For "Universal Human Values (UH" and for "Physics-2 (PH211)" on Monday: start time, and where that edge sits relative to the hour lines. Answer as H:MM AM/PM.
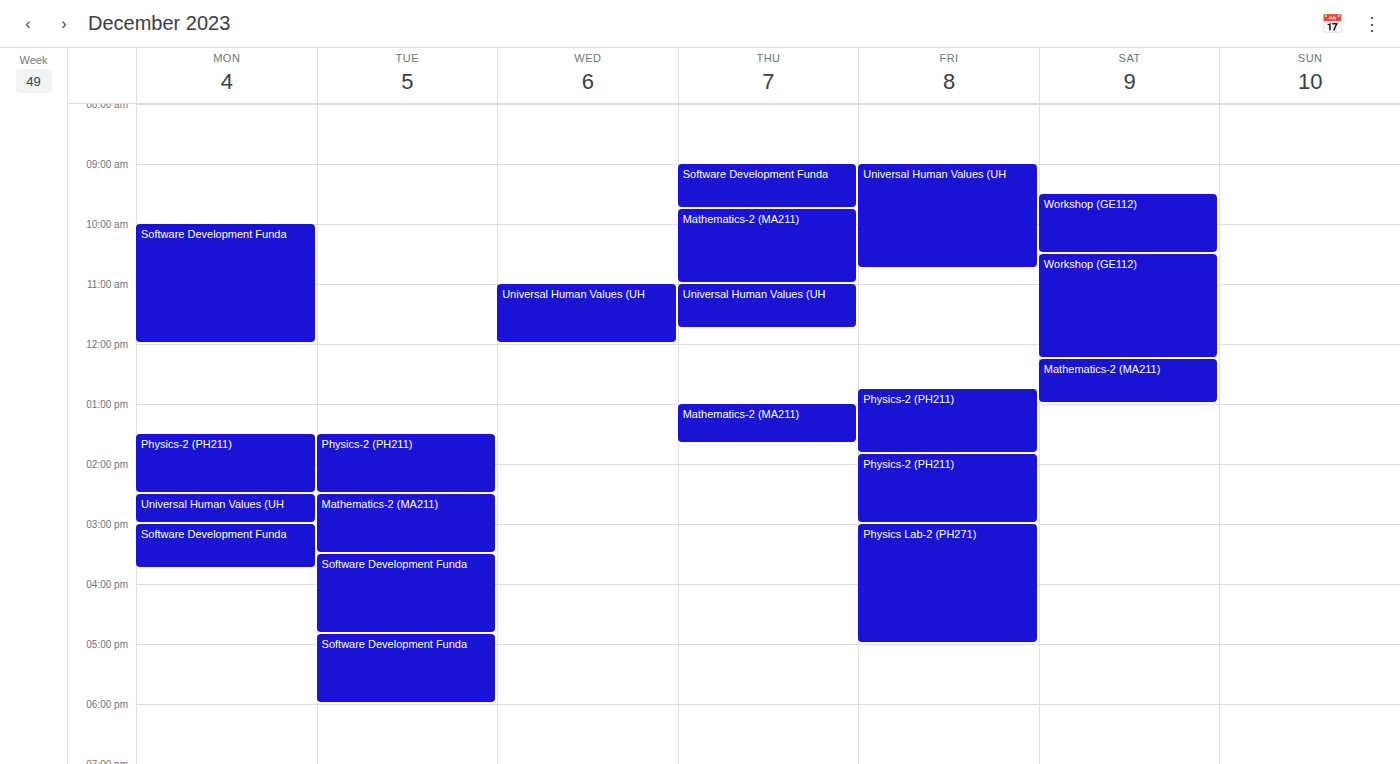
"Universal Human Values (UH": 2:30 PM, halfway between the 2 PM and 3 PM lines. "Physics-2 (PH211)": 1:30 PM, halfway between the 1 PM and 2 PM lines.